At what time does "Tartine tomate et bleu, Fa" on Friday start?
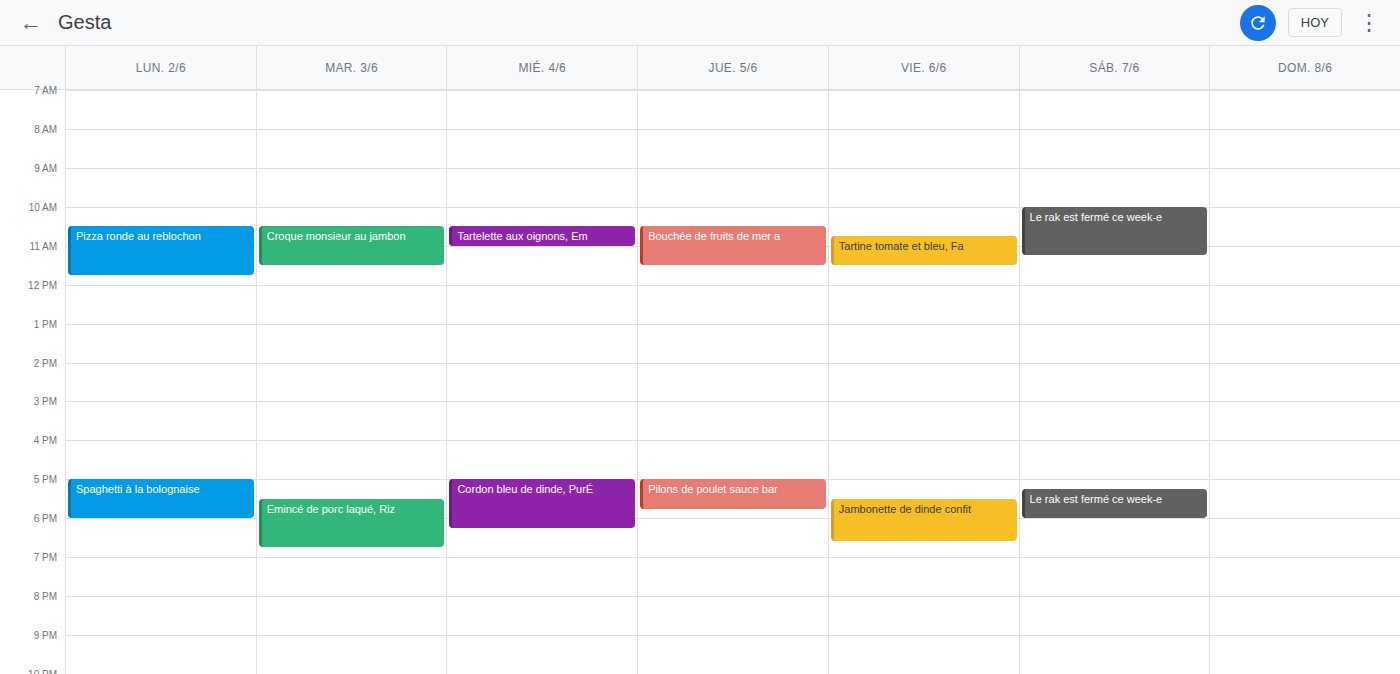
10:45 AM